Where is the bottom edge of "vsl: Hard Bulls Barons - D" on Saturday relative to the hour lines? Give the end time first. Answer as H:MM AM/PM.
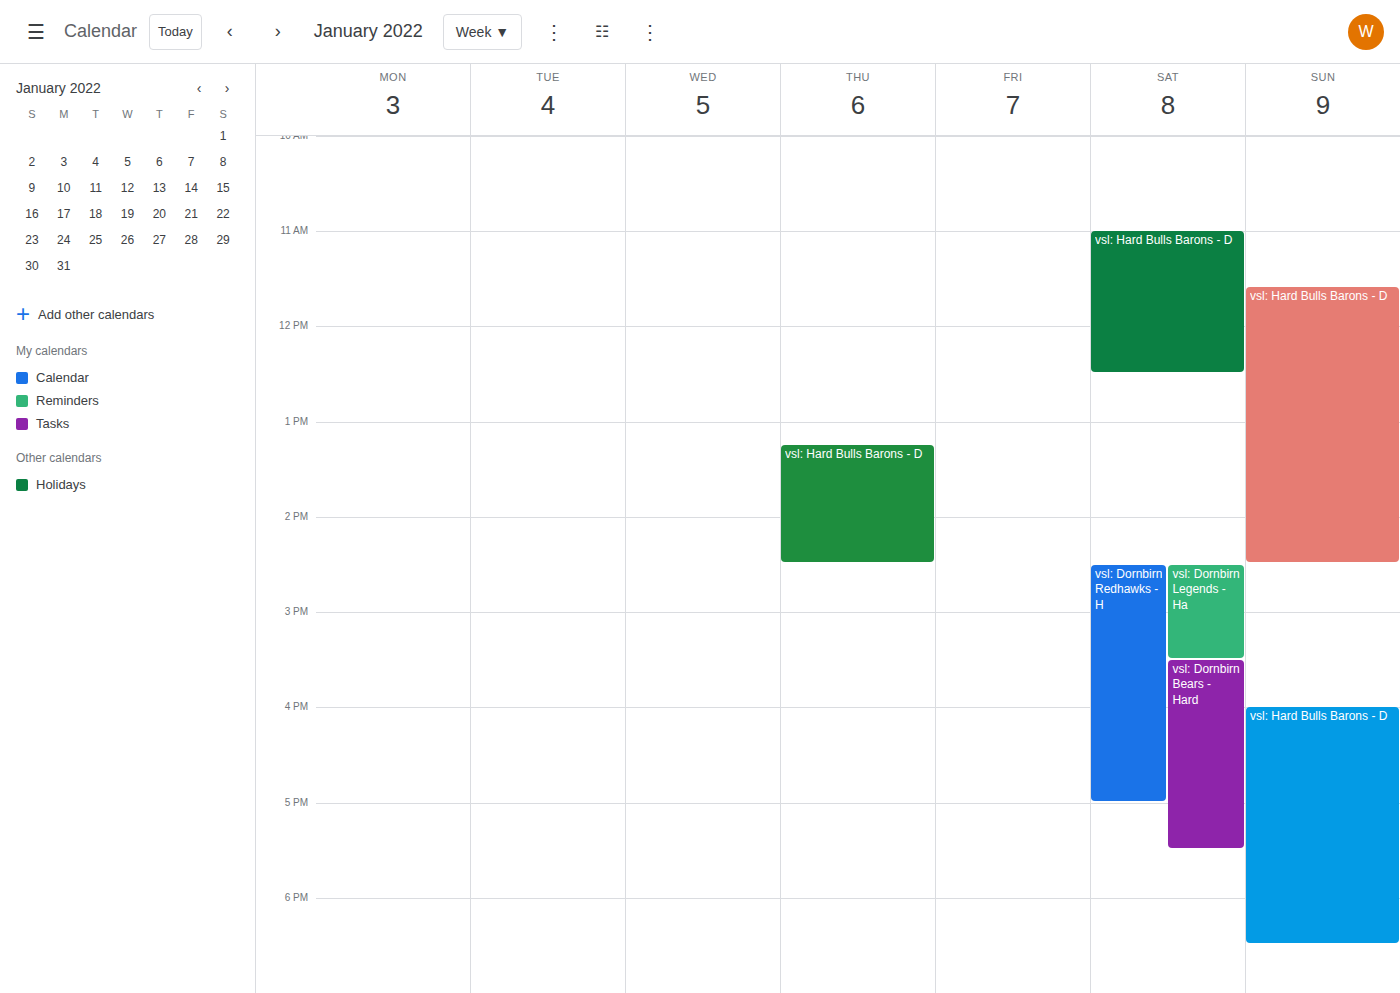
12:30 PM -- halfway between the 12 PM and 1 PM lines.